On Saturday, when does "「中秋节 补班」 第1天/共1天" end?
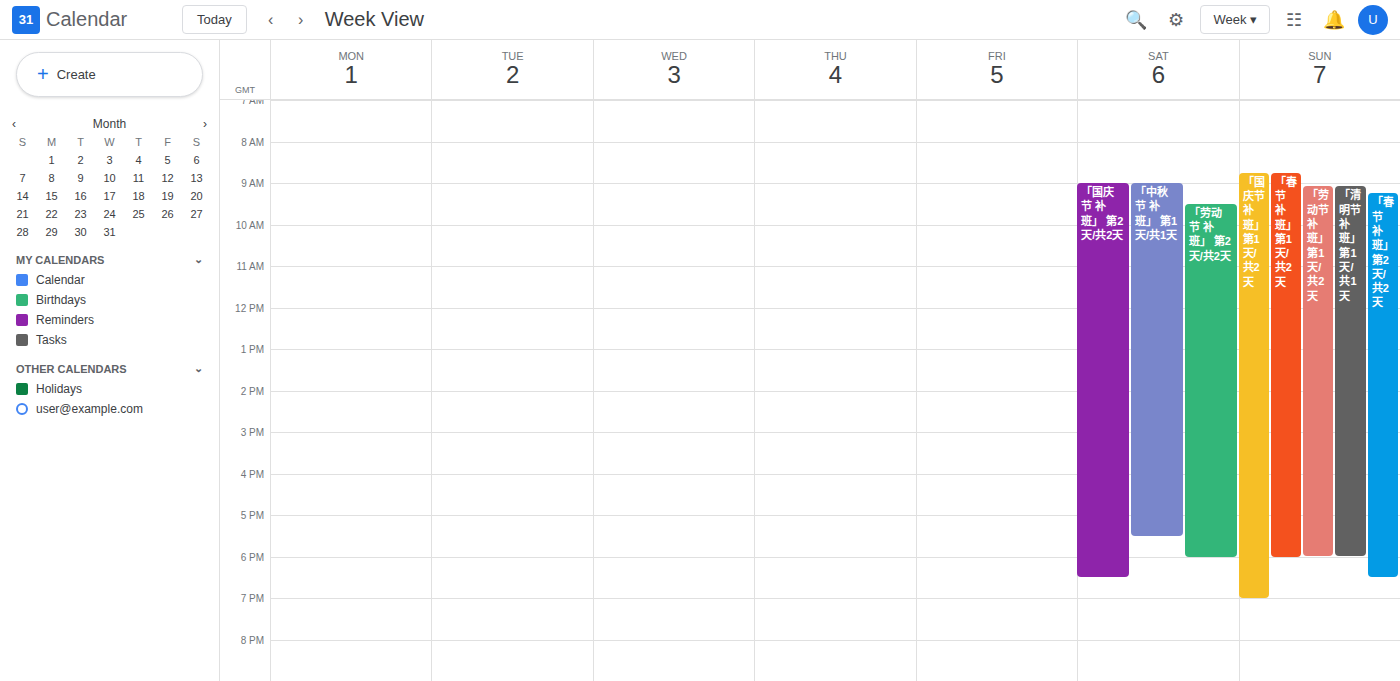
5:30 PM